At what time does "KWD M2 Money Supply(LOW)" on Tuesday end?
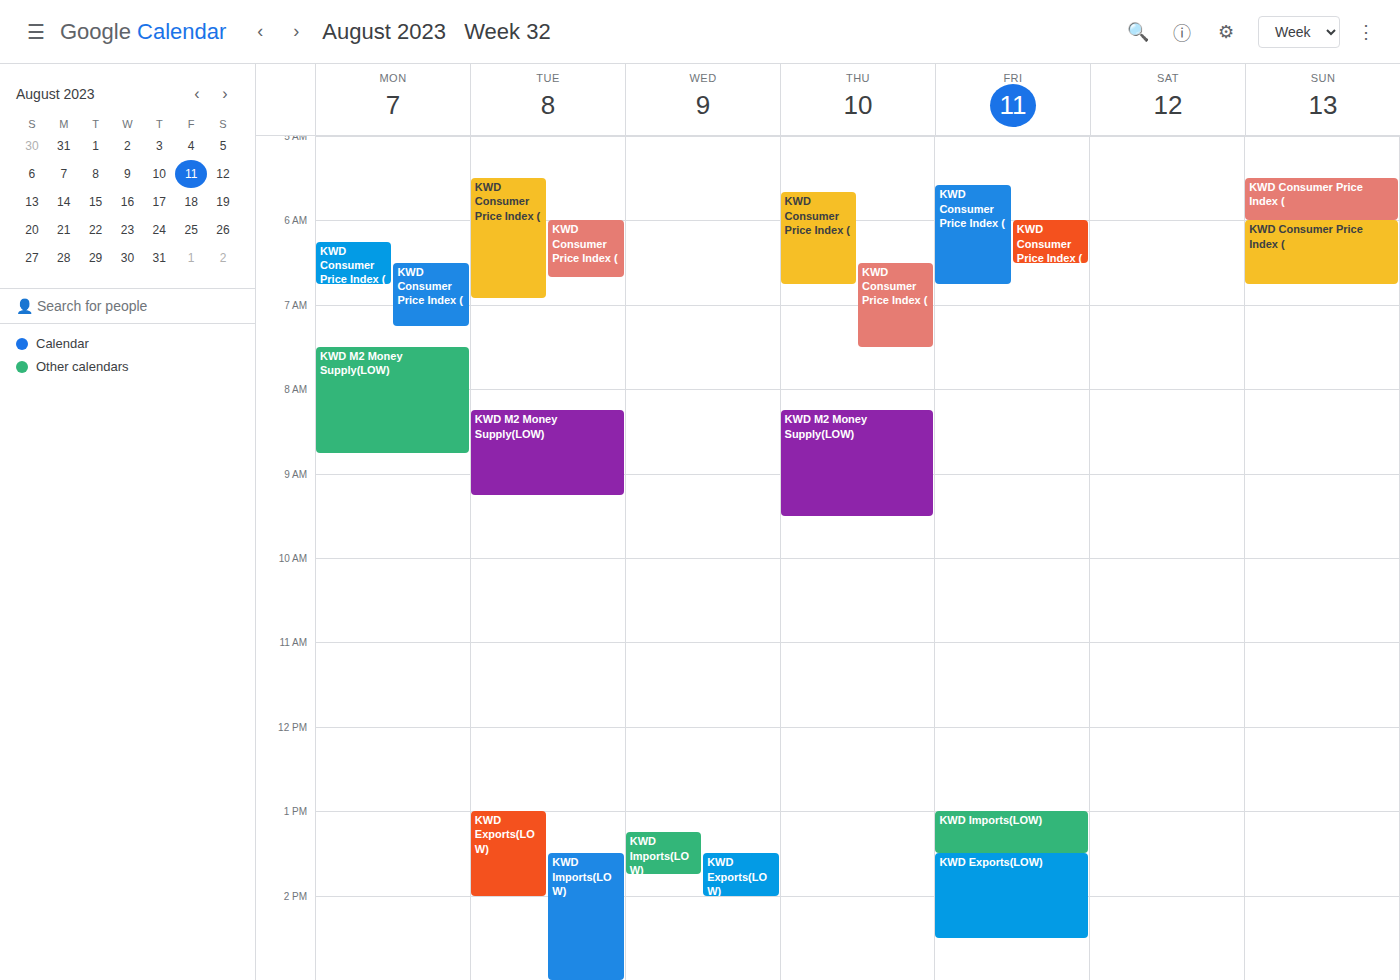
9:15 AM